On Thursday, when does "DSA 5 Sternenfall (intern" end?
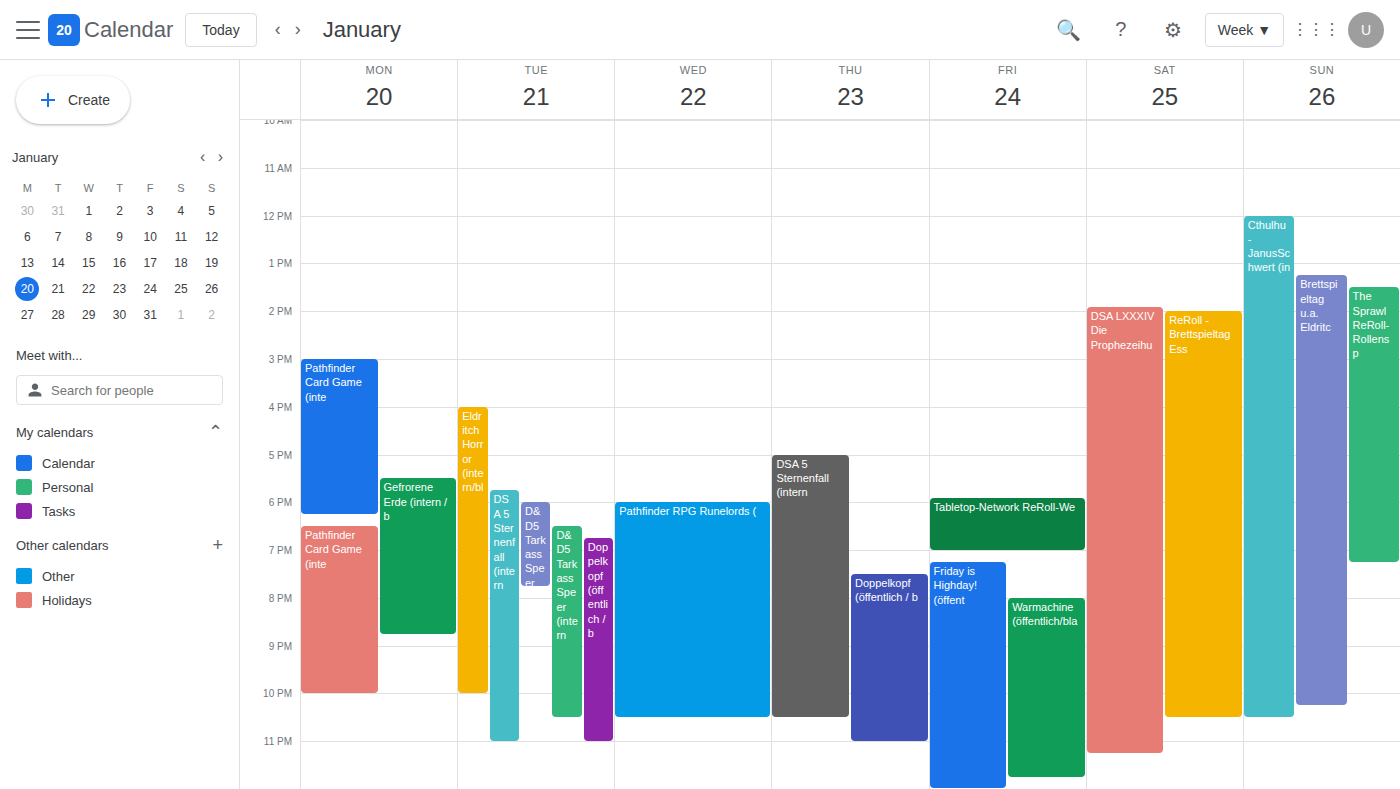
10:30 PM